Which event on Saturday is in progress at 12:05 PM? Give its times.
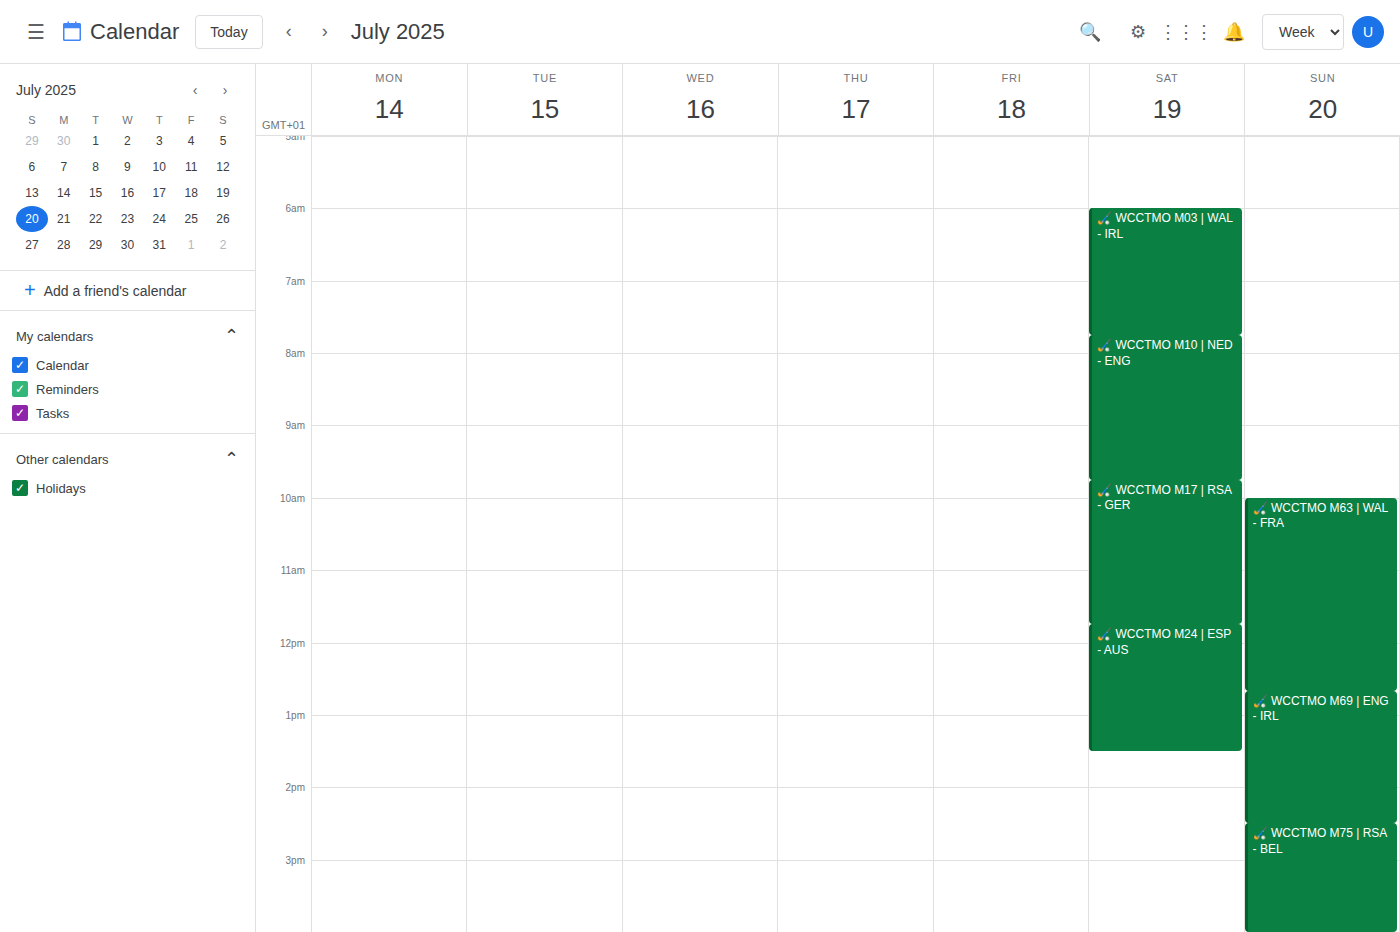
"🏑 WCCTMO M24 | ESP - AUS", 11:45 AM to 1:30 PM